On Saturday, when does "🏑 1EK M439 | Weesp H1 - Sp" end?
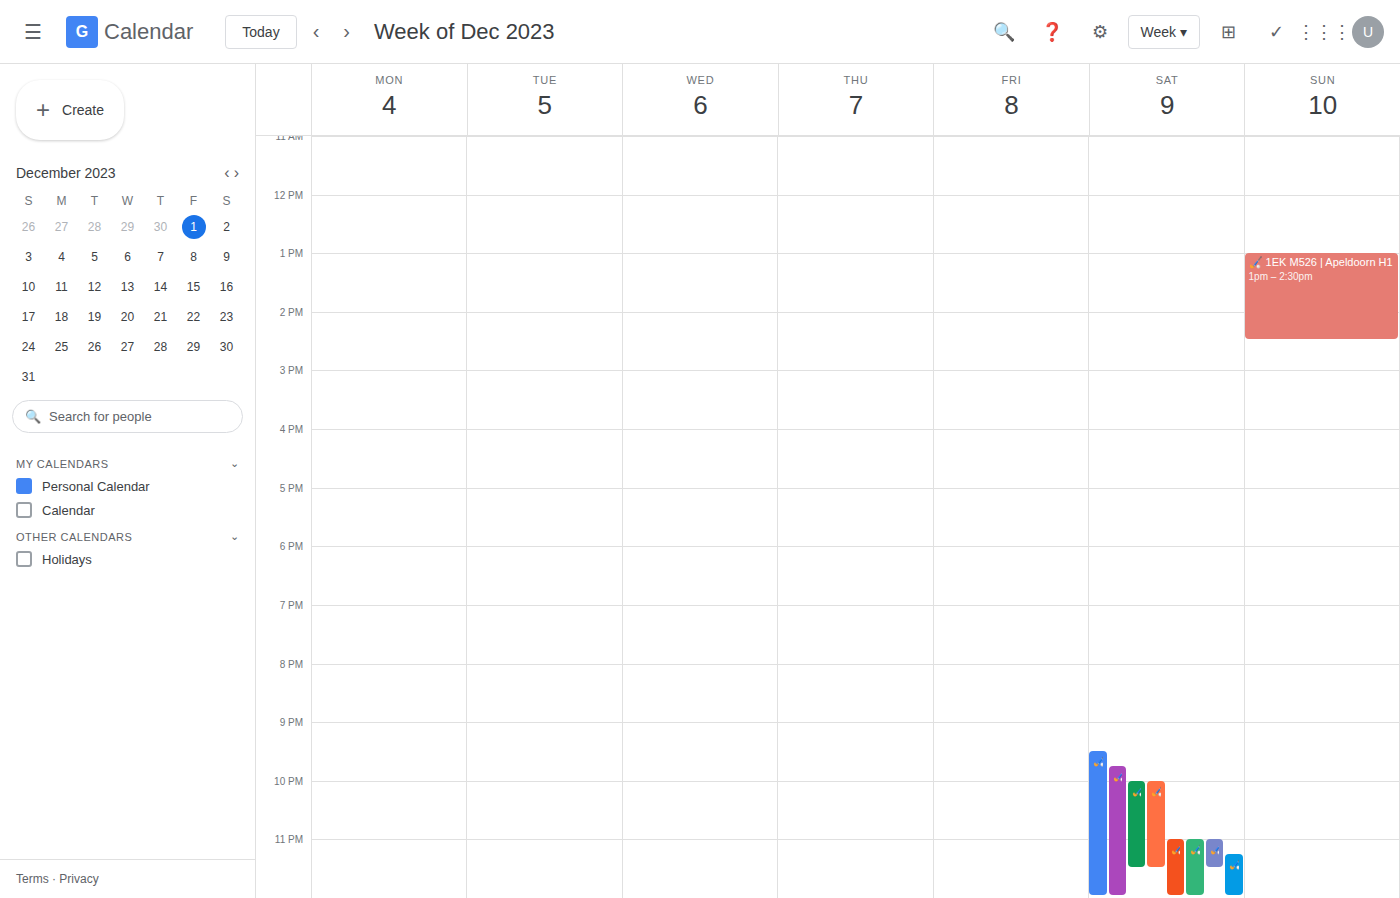
11:30 PM